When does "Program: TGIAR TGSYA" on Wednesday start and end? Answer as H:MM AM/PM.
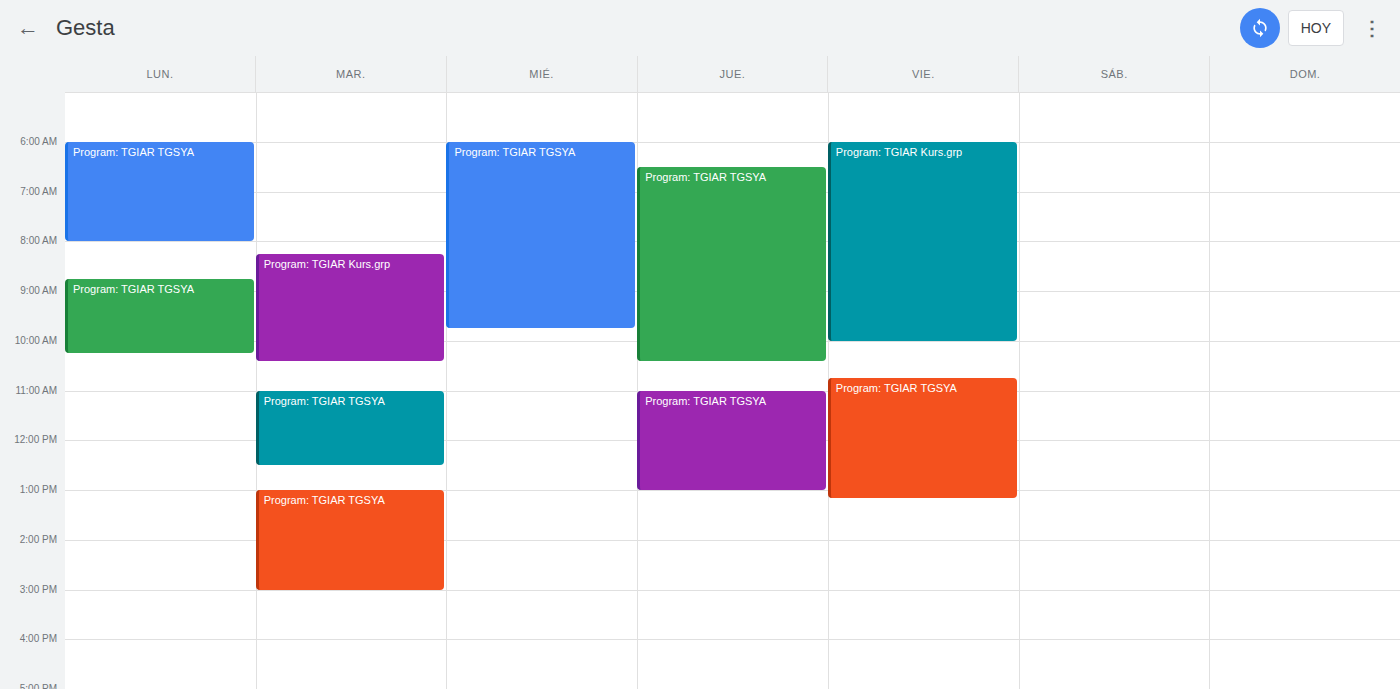
6:00 AM to 9:45 AM